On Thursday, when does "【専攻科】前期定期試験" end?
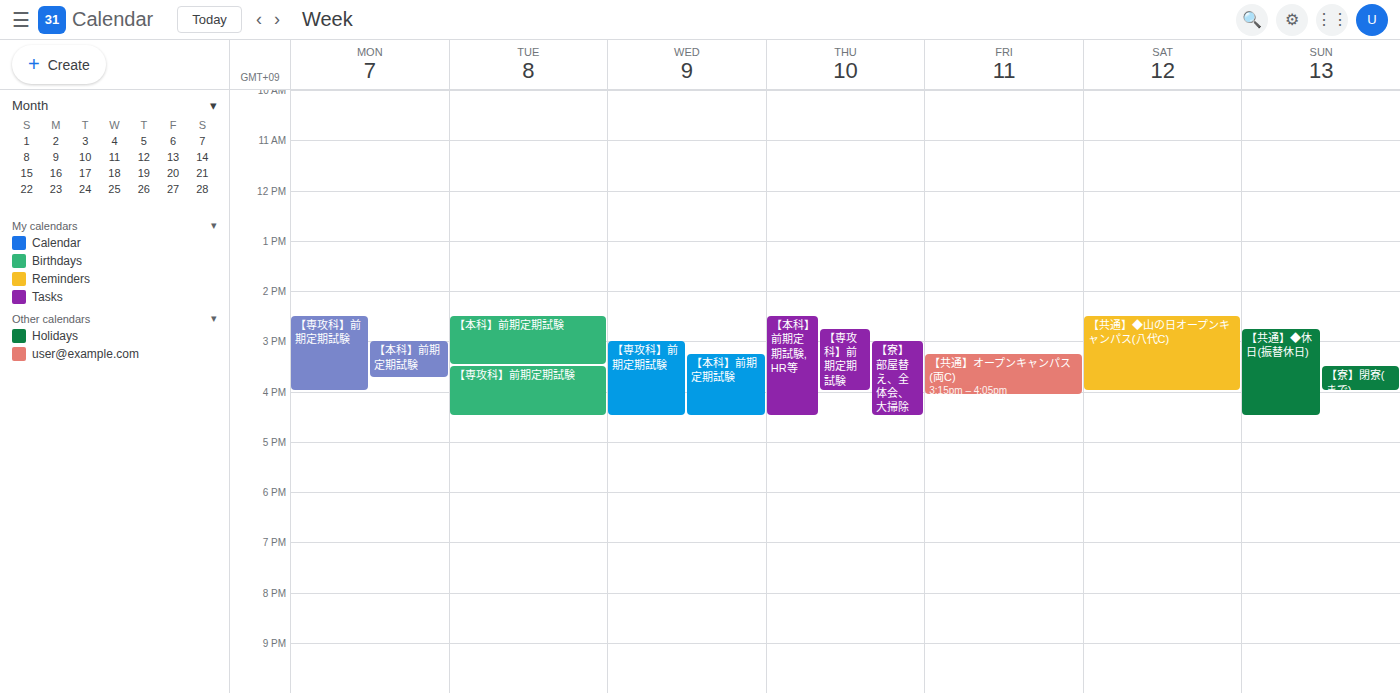
16:00